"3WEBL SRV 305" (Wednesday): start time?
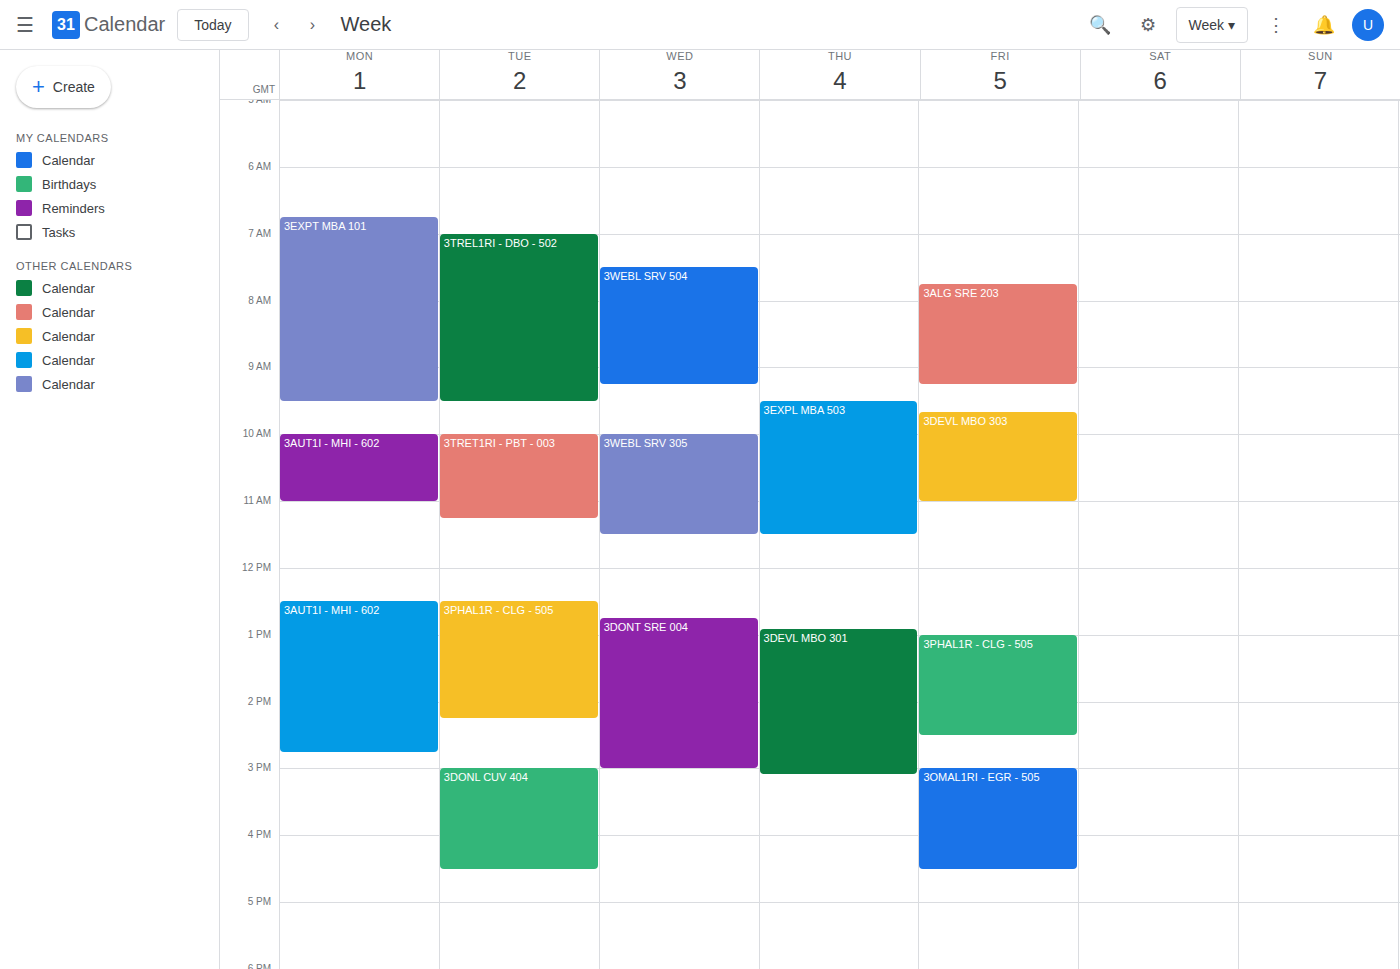
10:00